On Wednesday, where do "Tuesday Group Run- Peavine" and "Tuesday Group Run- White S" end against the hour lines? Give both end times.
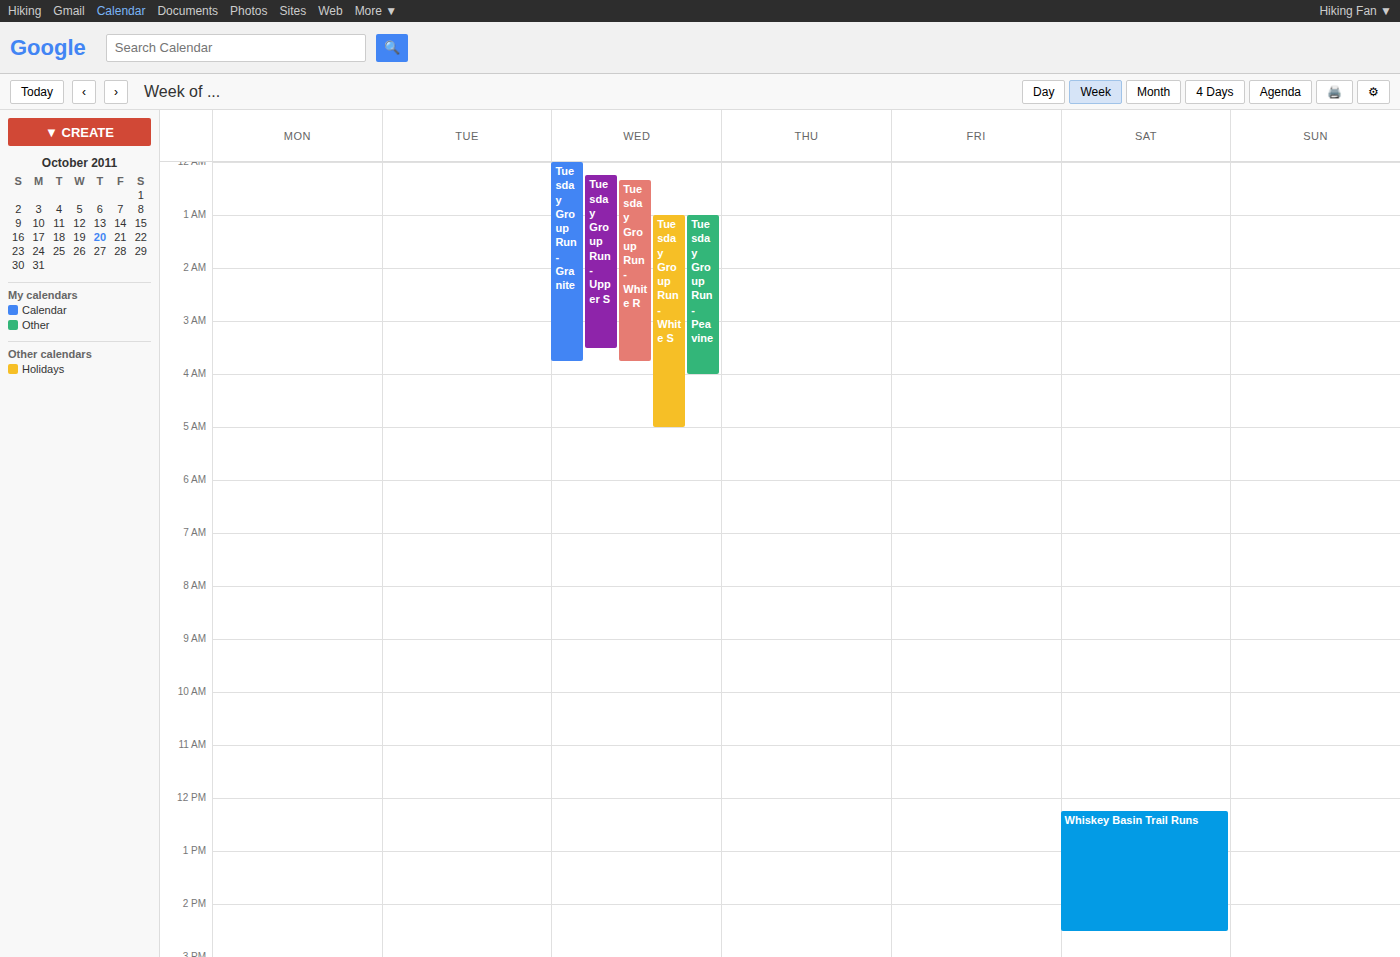
"Tuesday Group Run- Peavine": 4:00 AM, exactly on the 4 AM line. "Tuesday Group Run- White S": 5:00 AM, exactly on the 5 AM line.